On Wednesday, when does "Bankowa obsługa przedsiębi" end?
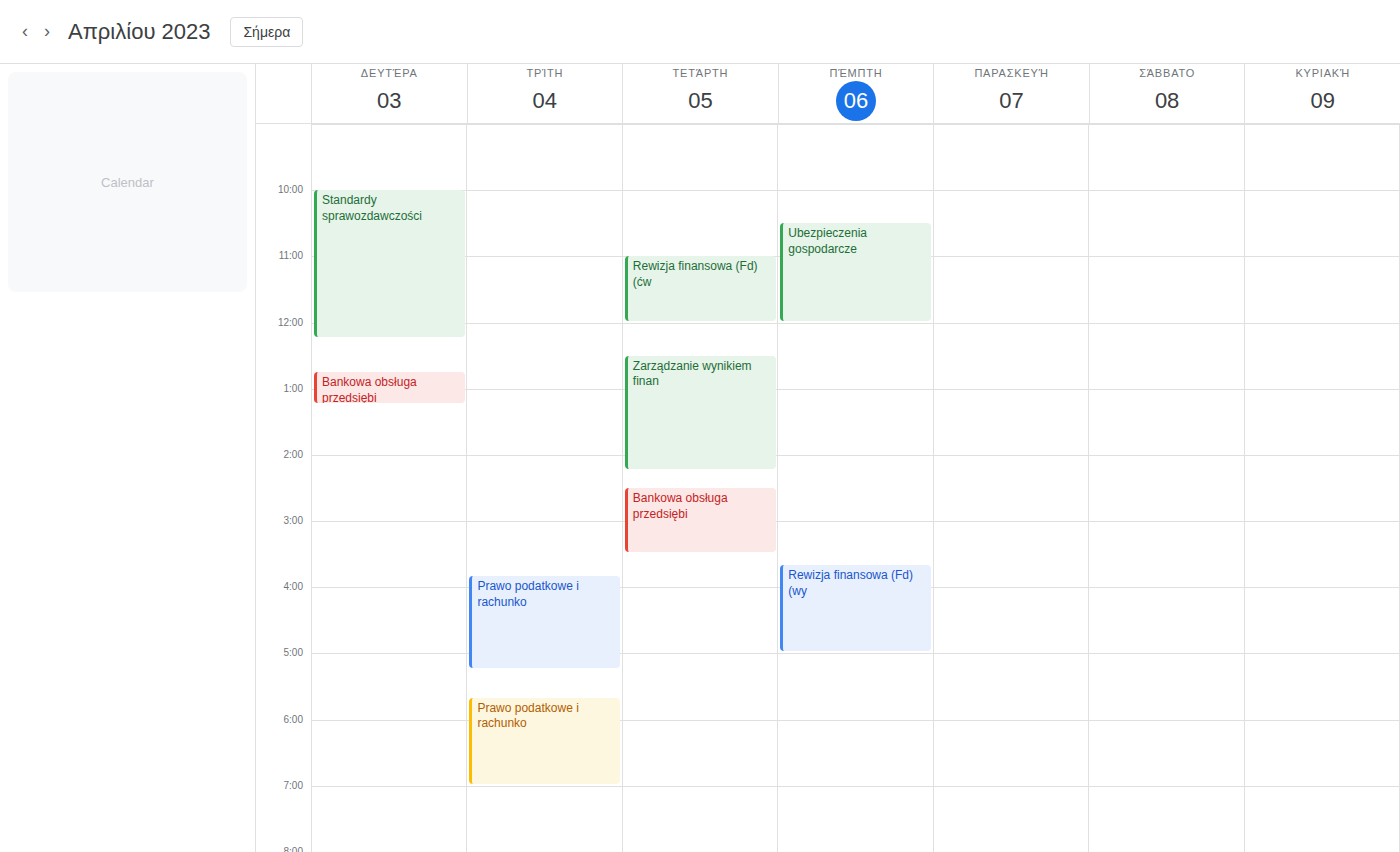
15:30